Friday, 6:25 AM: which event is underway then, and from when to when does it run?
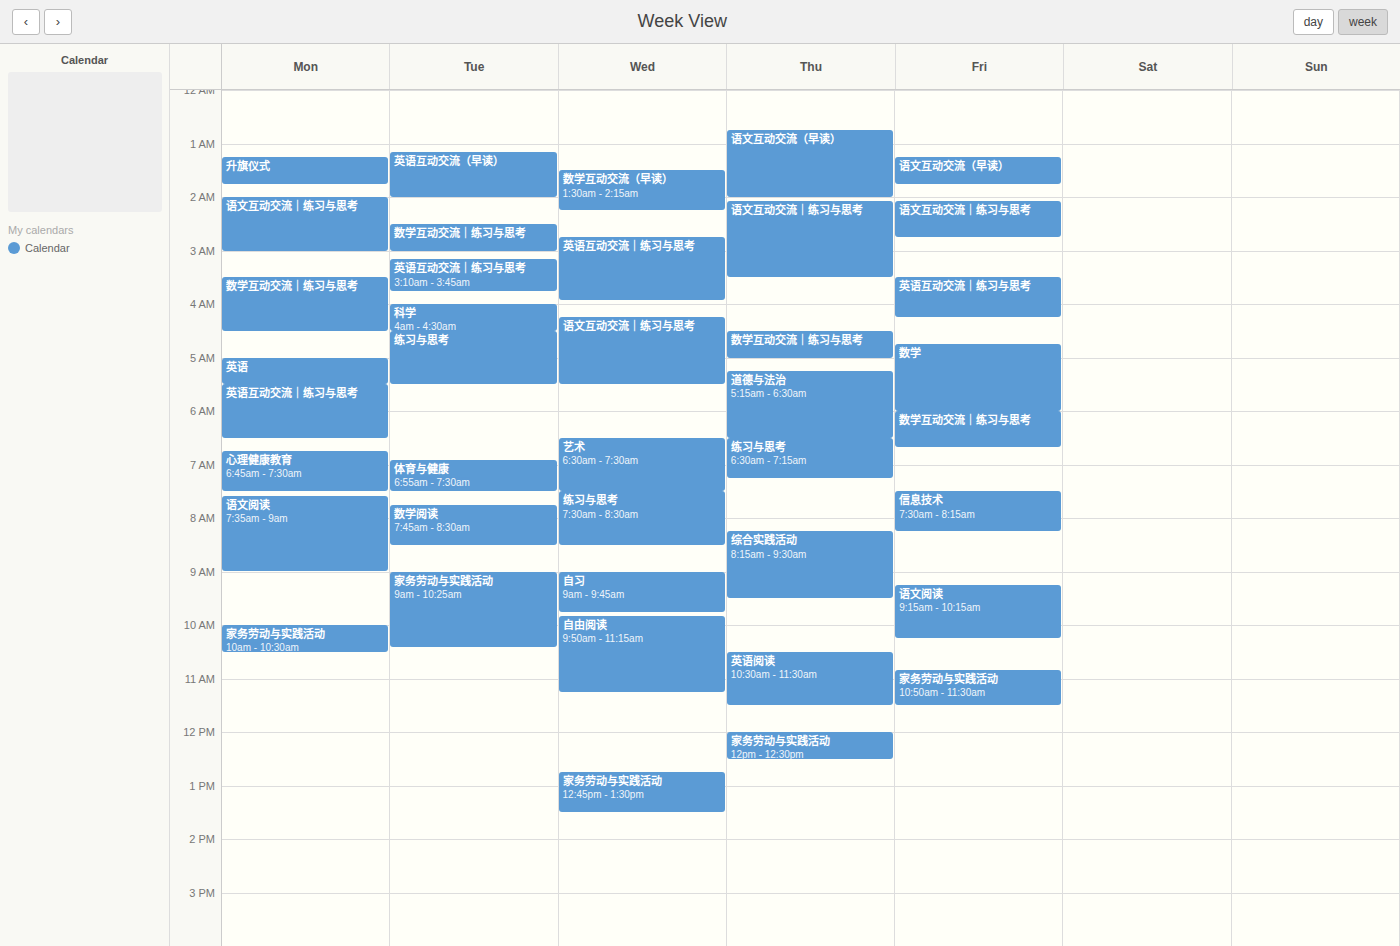
"数学互动交流｜练习与思考", 6:00 AM to 6:40 AM